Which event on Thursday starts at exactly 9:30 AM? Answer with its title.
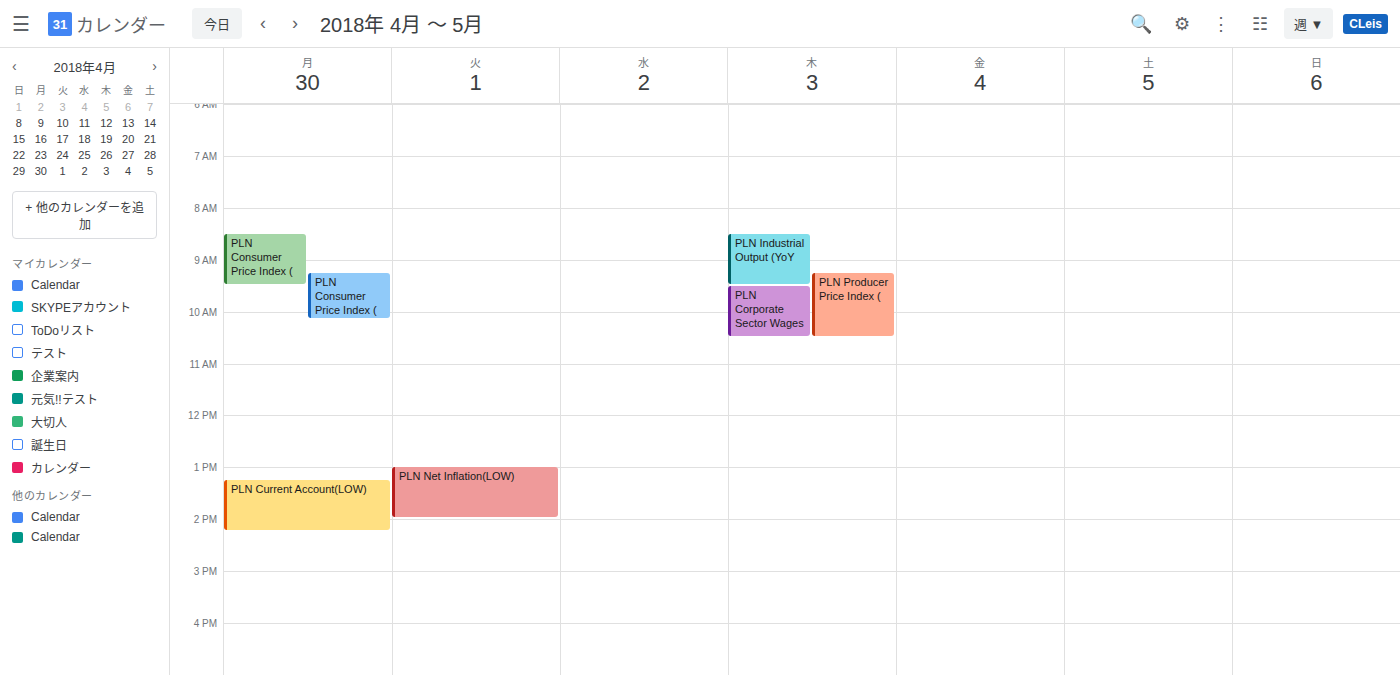
"PLN Corporate Sector Wages"